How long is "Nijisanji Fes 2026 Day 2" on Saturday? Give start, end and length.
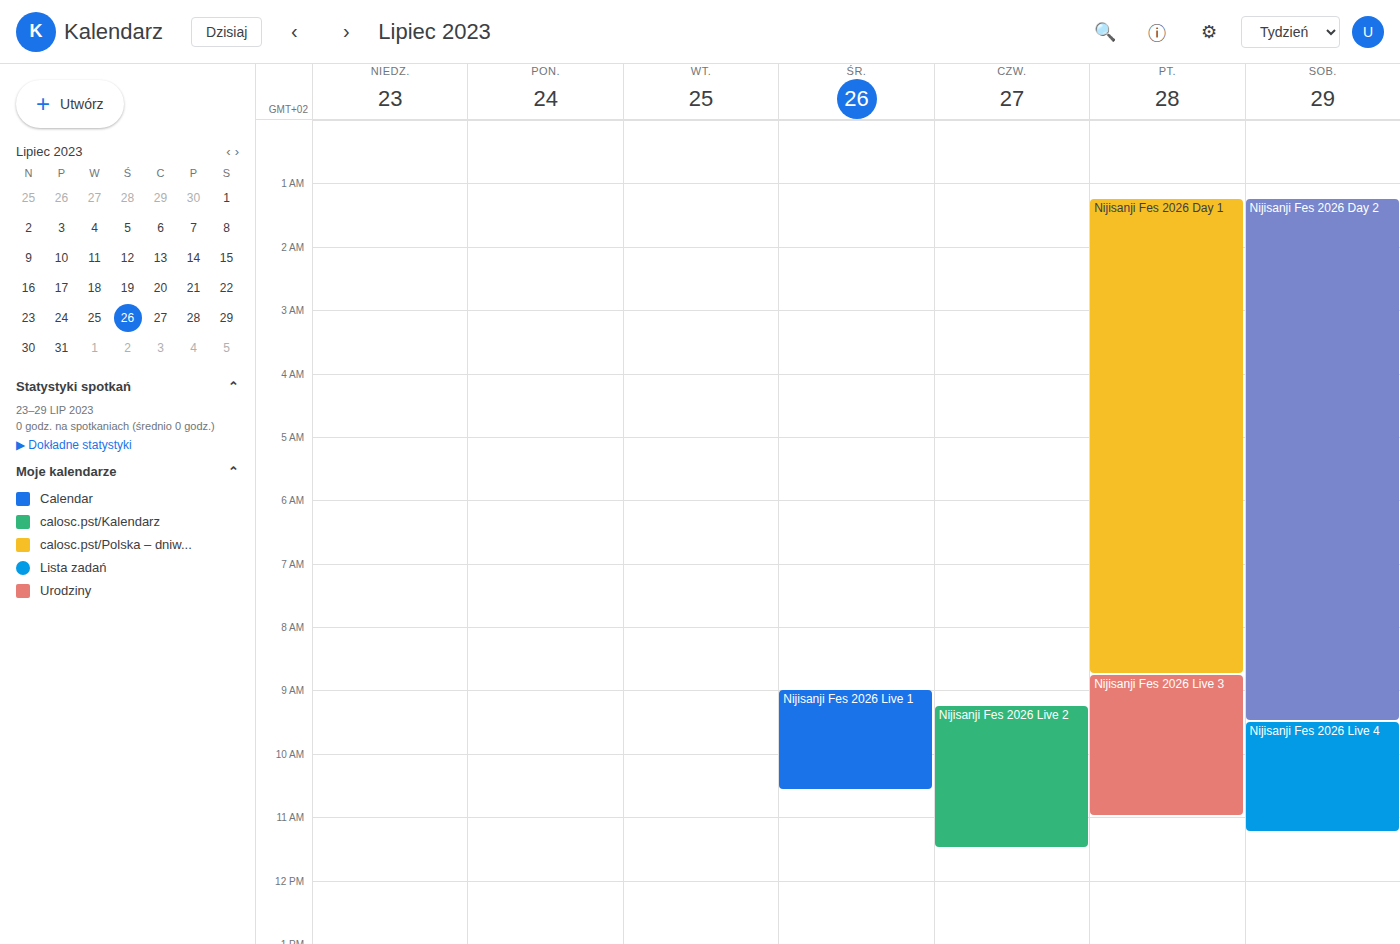
1:15 AM to 9:30 AM, 8 hours 15 minutes